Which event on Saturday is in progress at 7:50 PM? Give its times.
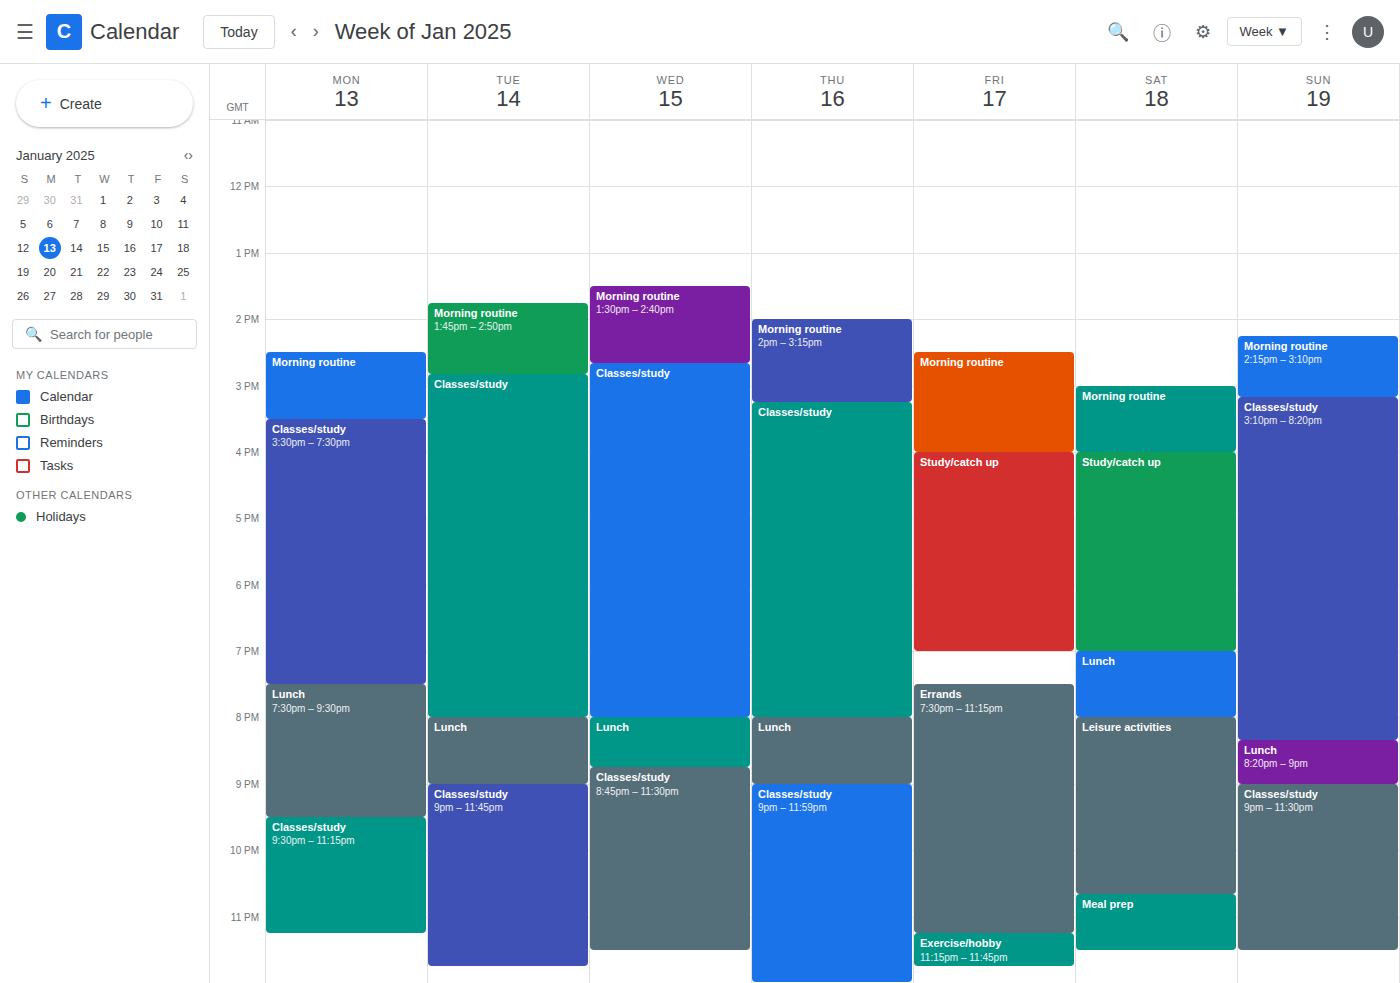
"Lunch", 7:00 PM to 8:00 PM